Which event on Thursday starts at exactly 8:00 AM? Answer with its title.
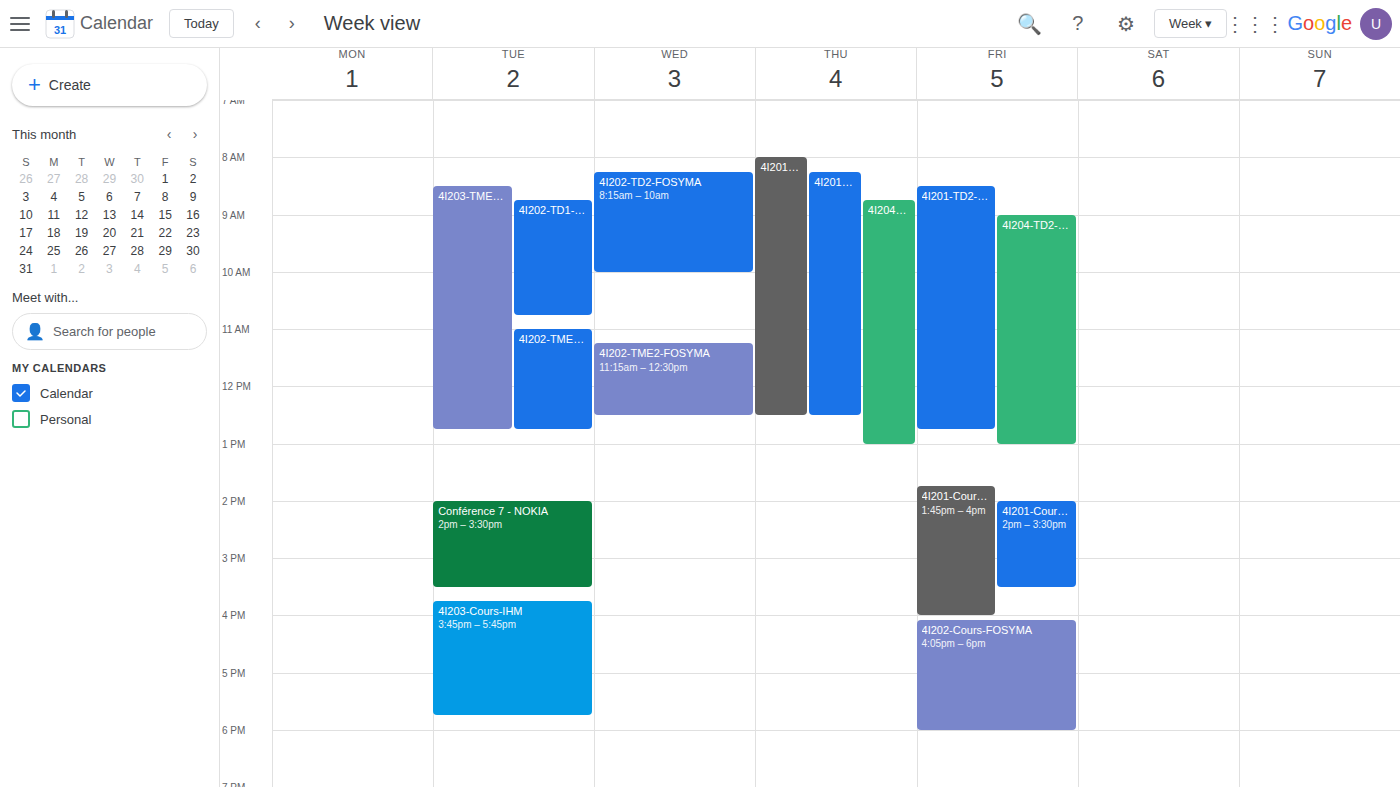
"4I201-TD1-RP ANNULÉ"